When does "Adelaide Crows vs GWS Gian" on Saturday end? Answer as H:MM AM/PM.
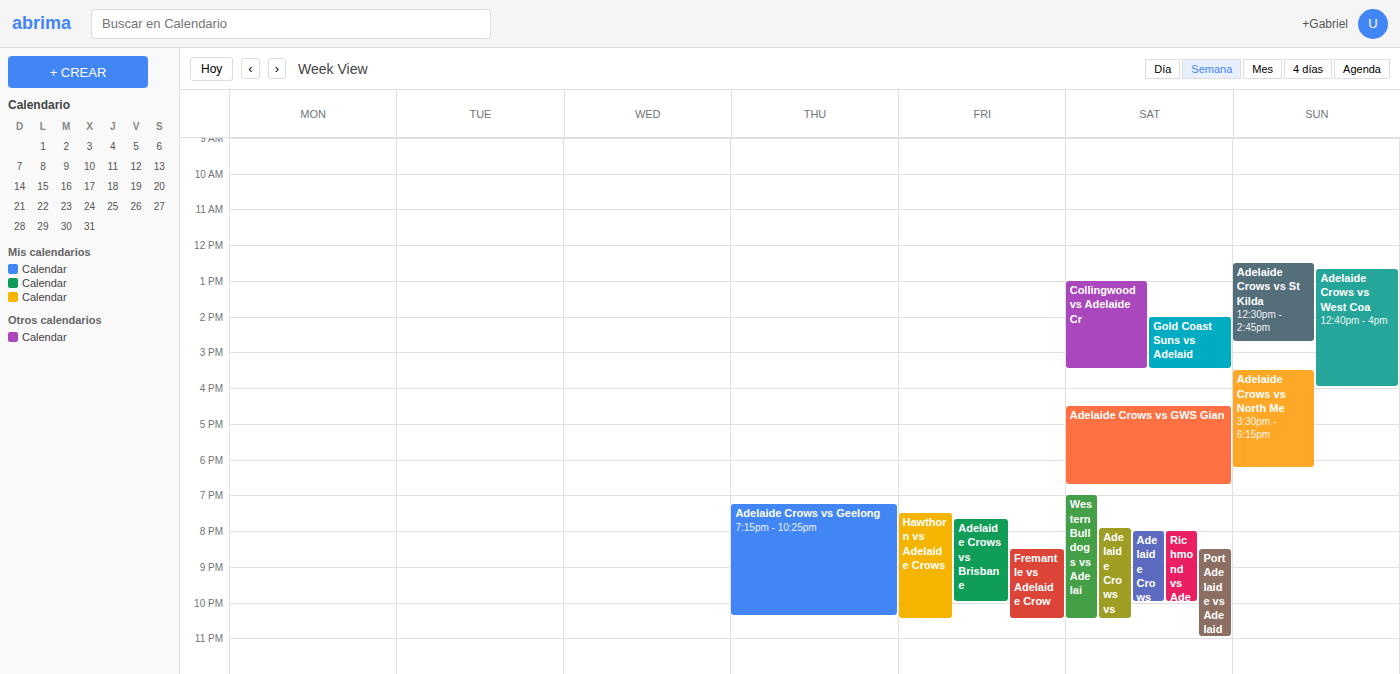
6:45 PM